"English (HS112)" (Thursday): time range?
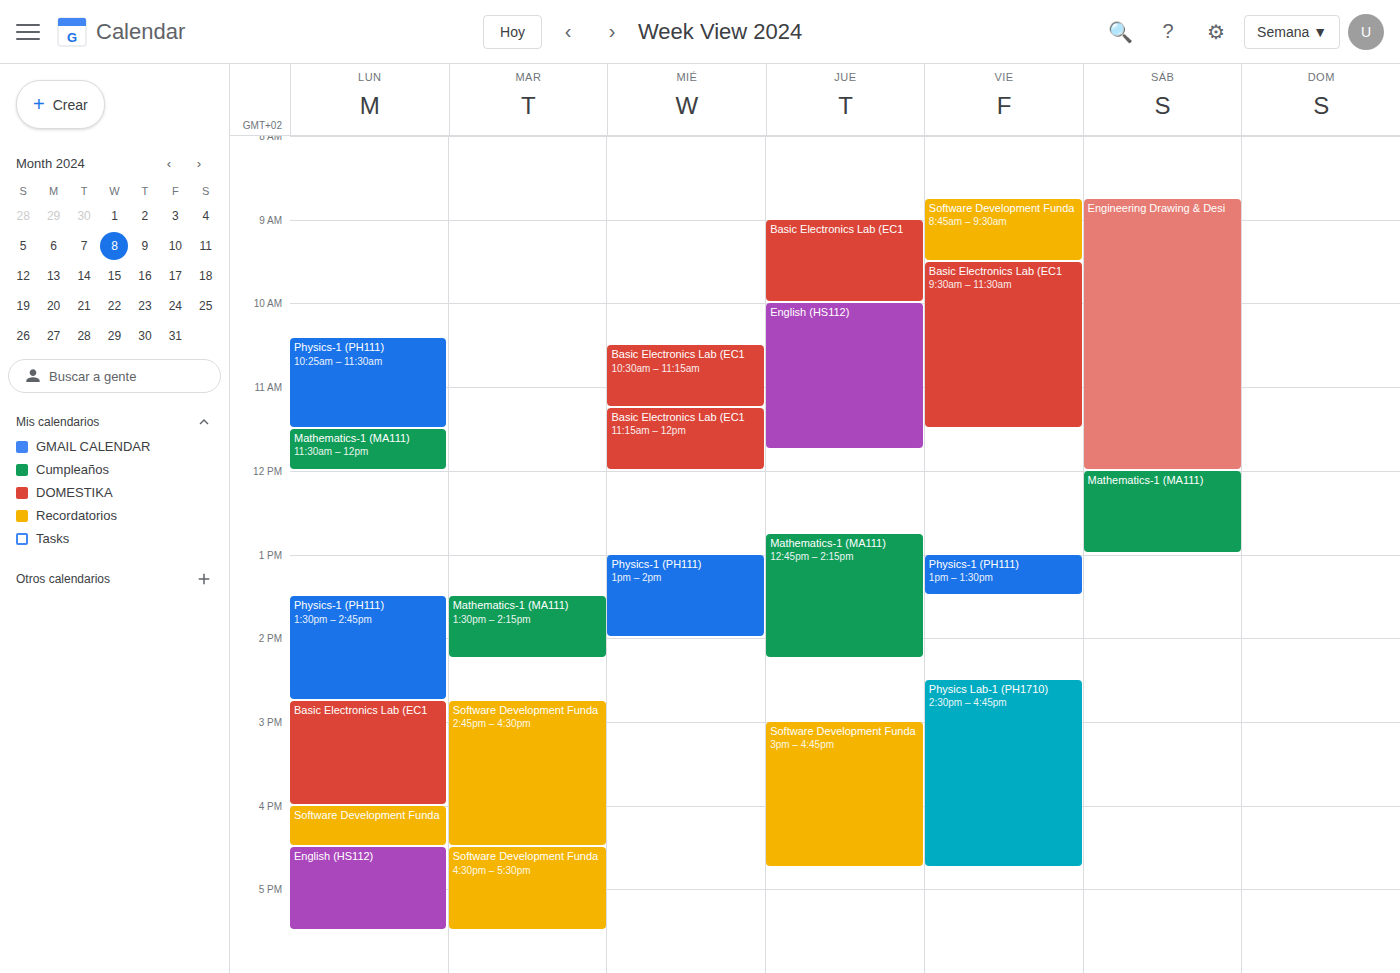
10:00 to 11:45